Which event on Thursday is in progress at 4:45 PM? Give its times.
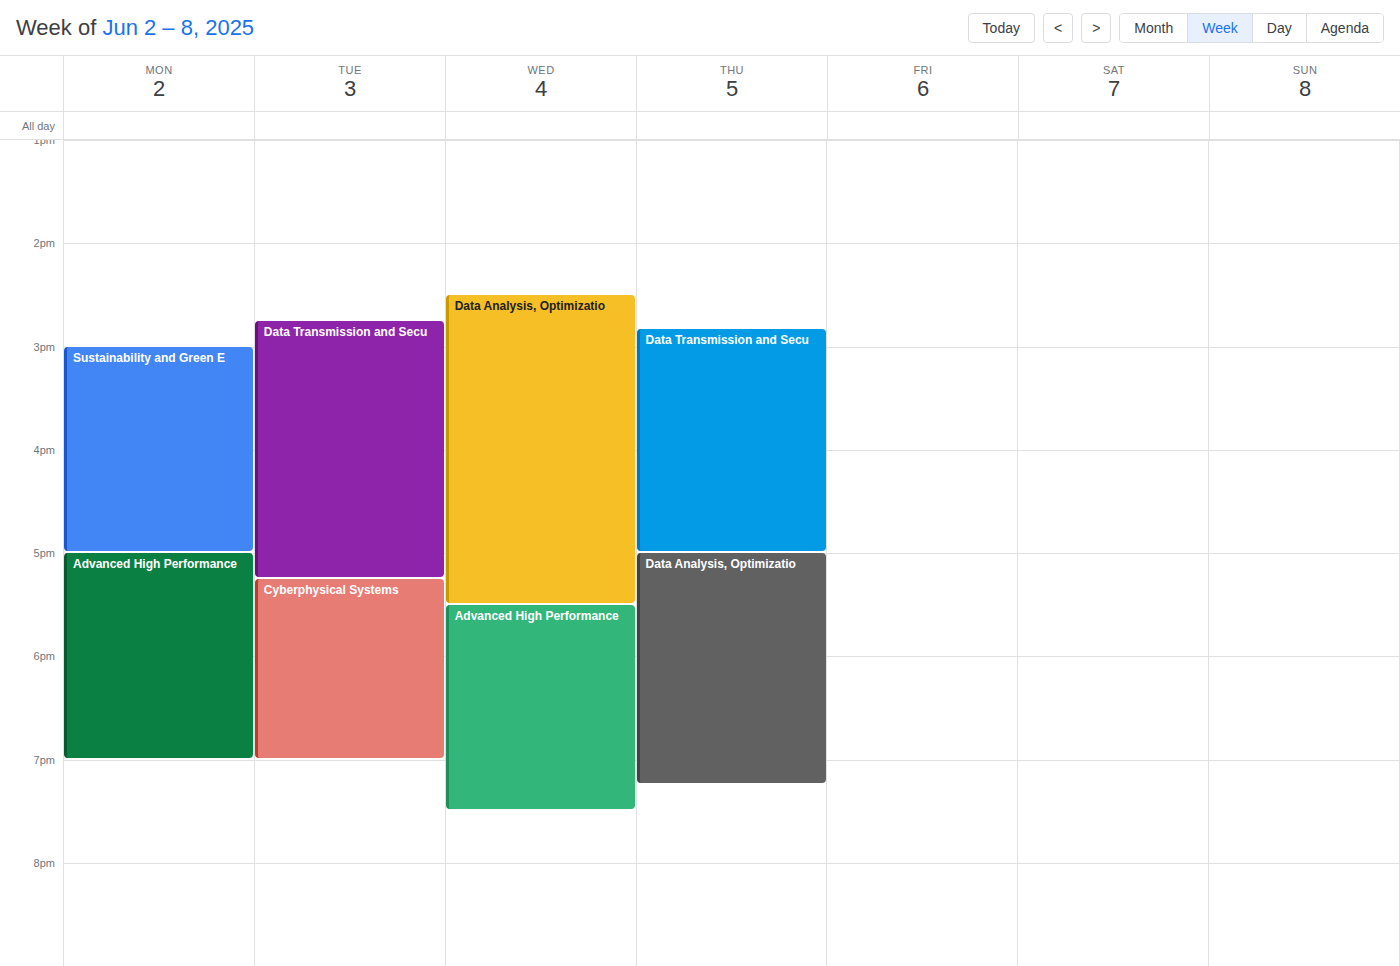
"Data Transmission and Secu", 2:50 PM to 5:00 PM